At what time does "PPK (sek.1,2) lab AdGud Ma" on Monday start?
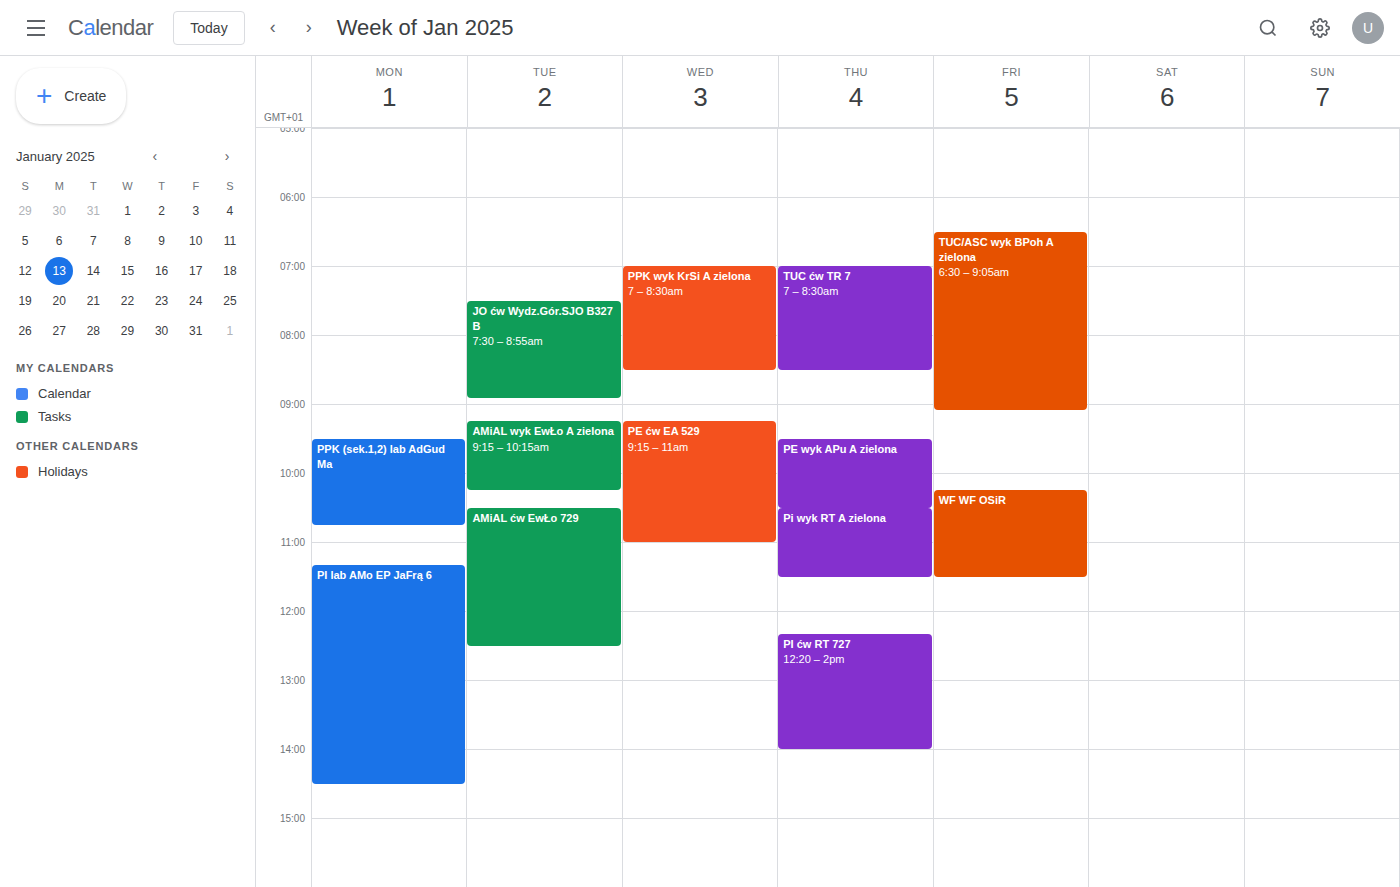
9:30 AM